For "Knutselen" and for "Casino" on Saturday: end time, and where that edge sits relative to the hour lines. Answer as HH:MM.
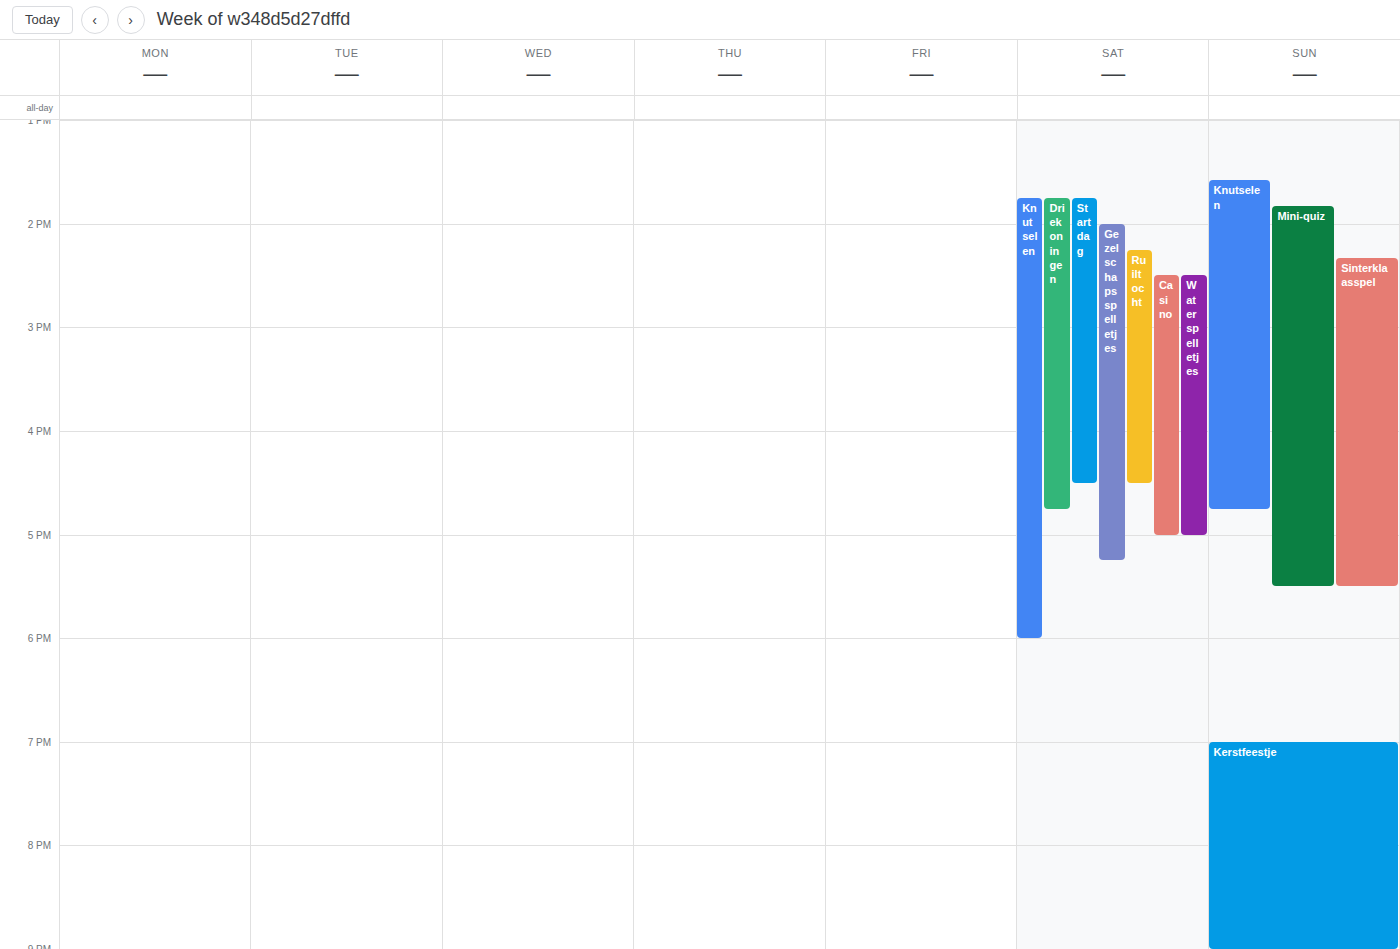
"Knutselen": 18:00, exactly on the 18:00 line. "Casino": 17:00, exactly on the 17:00 line.